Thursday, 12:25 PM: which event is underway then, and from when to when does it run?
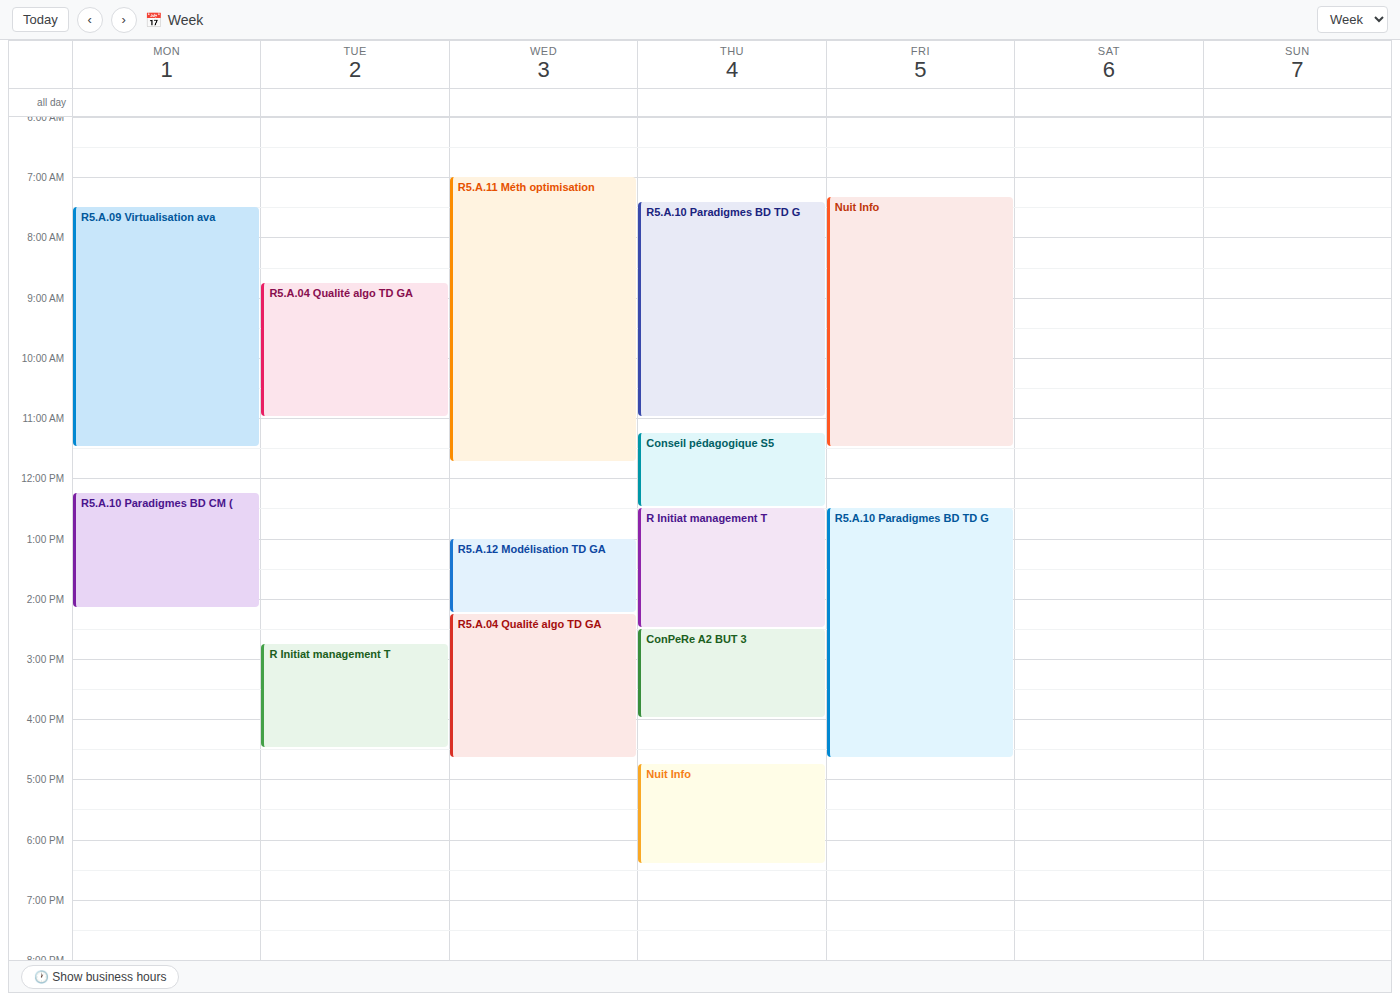
"Conseil pédagogique S5", 11:15 AM to 12:30 PM